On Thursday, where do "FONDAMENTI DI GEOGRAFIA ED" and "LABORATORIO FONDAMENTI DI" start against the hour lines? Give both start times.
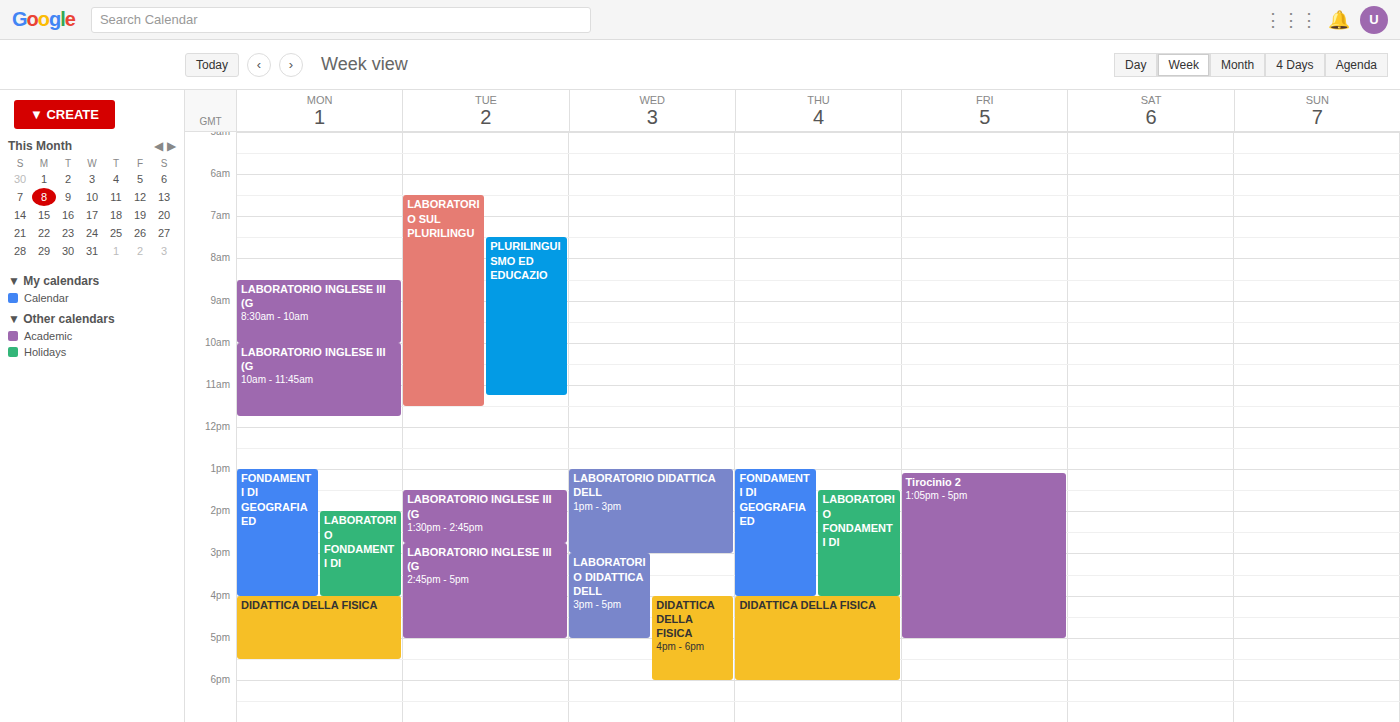
"FONDAMENTI DI GEOGRAFIA ED": 1:00 PM, exactly on the 1 PM line. "LABORATORIO FONDAMENTI DI": 1:30 PM, halfway between the 1 PM and 2 PM lines.